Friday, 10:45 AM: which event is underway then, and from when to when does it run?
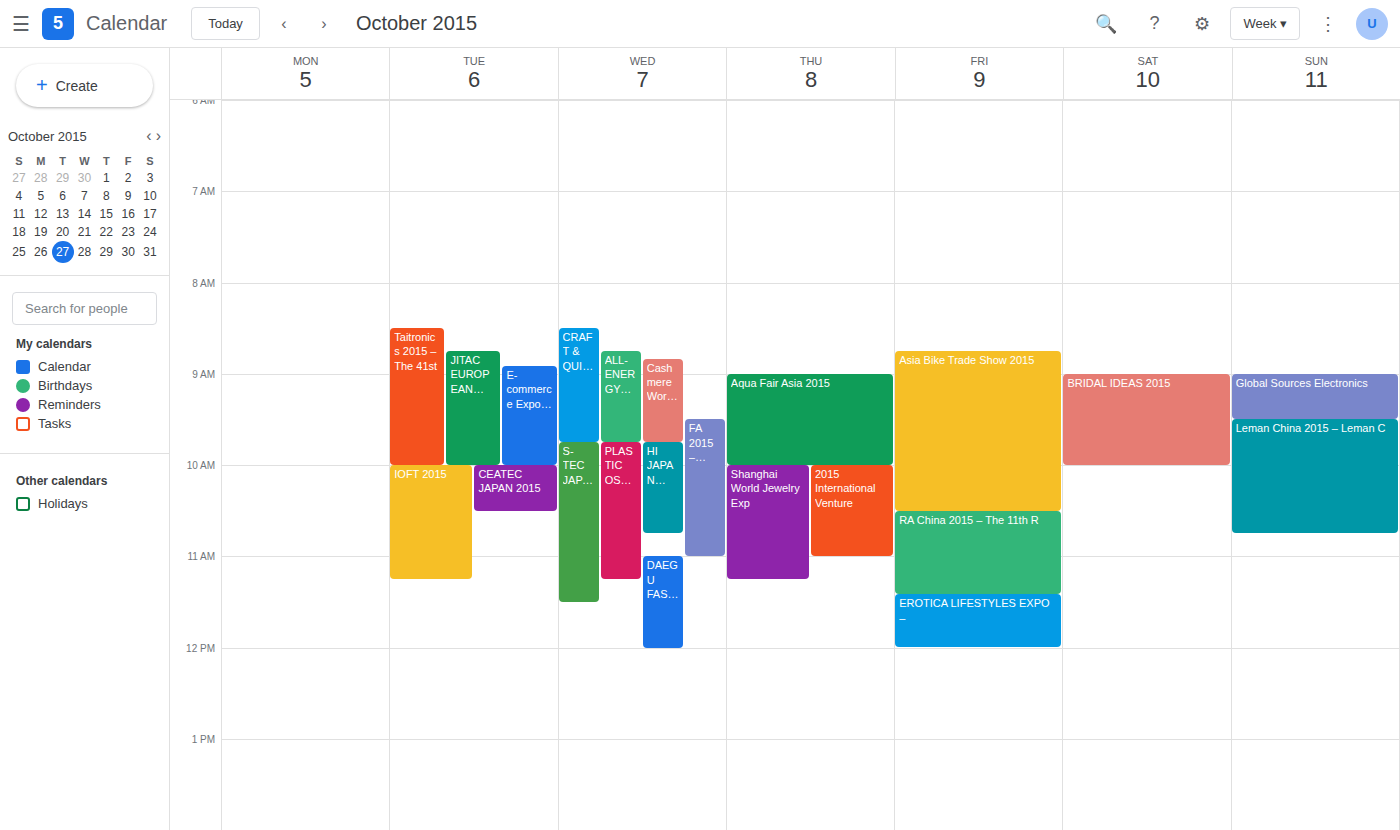
"RA China 2015 – The 11th R", 10:30 AM to 11:25 AM